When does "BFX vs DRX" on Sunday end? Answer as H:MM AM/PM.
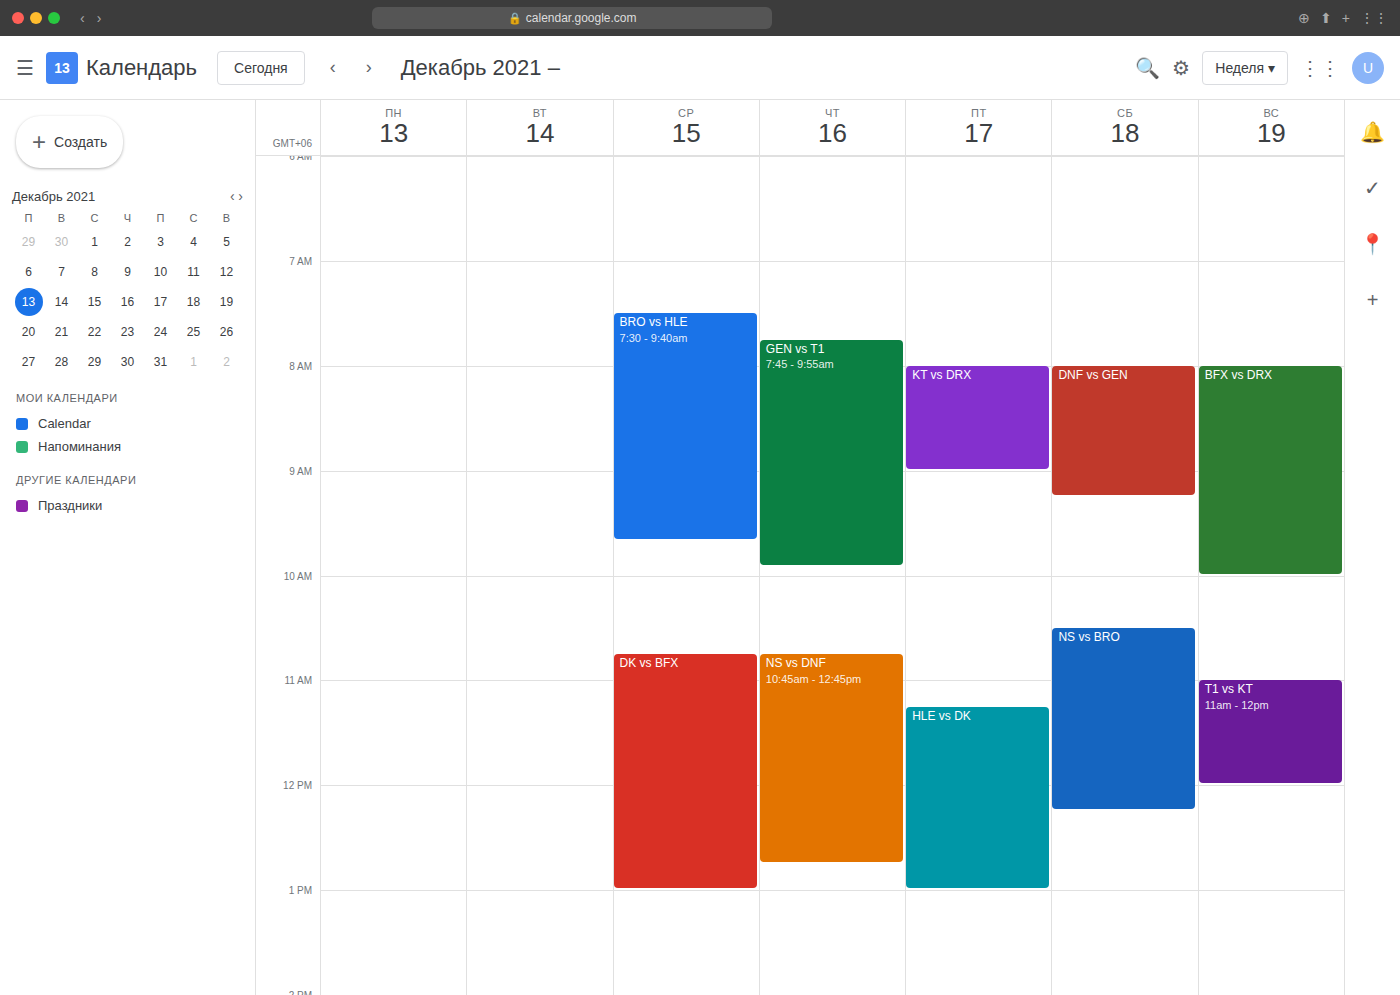
10:00 AM